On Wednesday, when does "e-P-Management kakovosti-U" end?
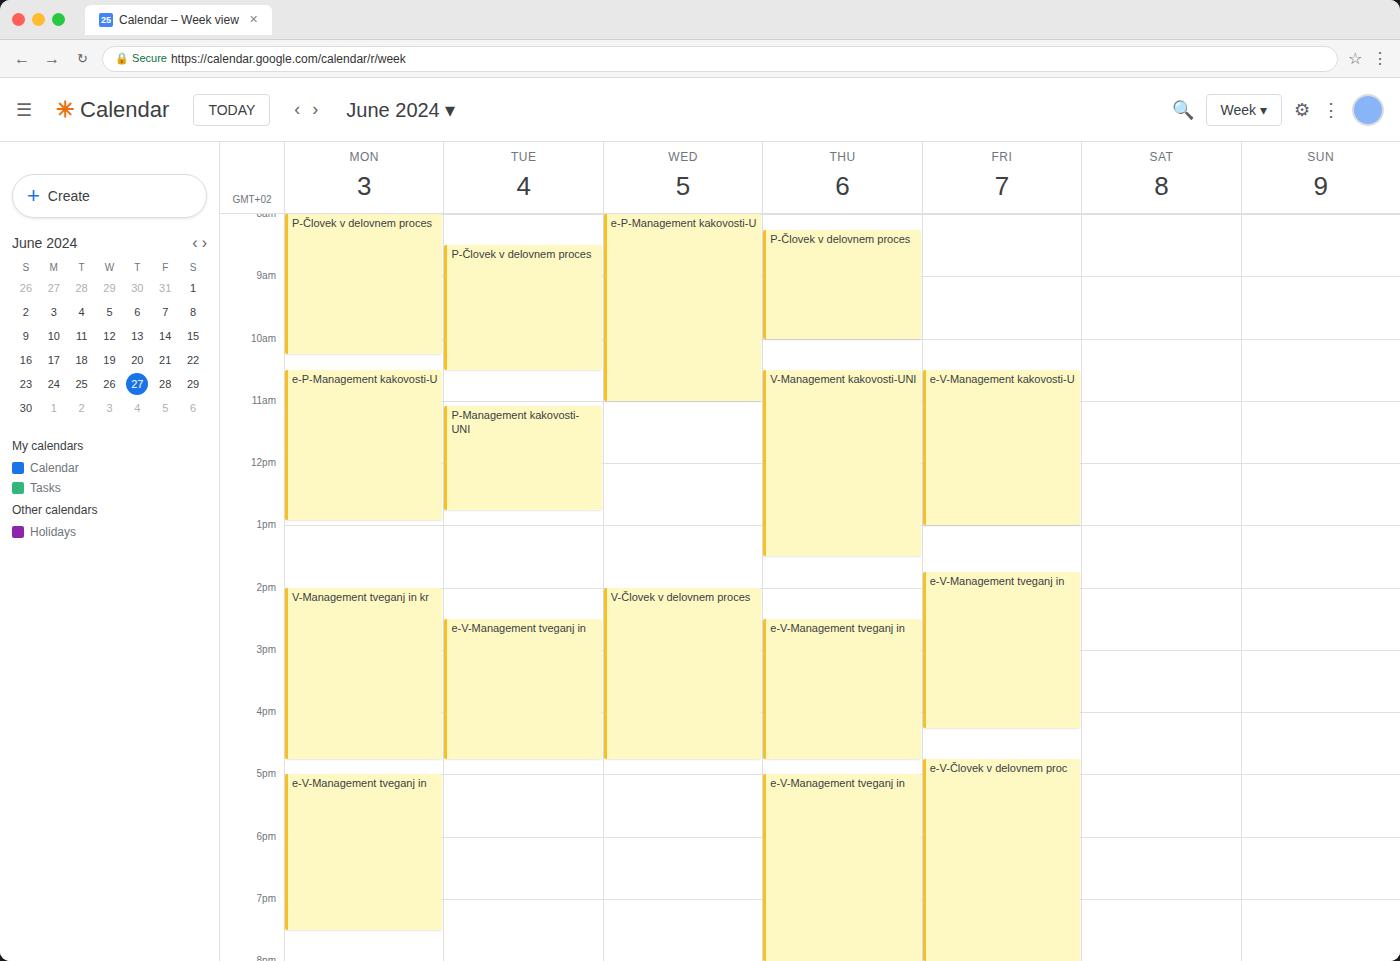
11:00 AM